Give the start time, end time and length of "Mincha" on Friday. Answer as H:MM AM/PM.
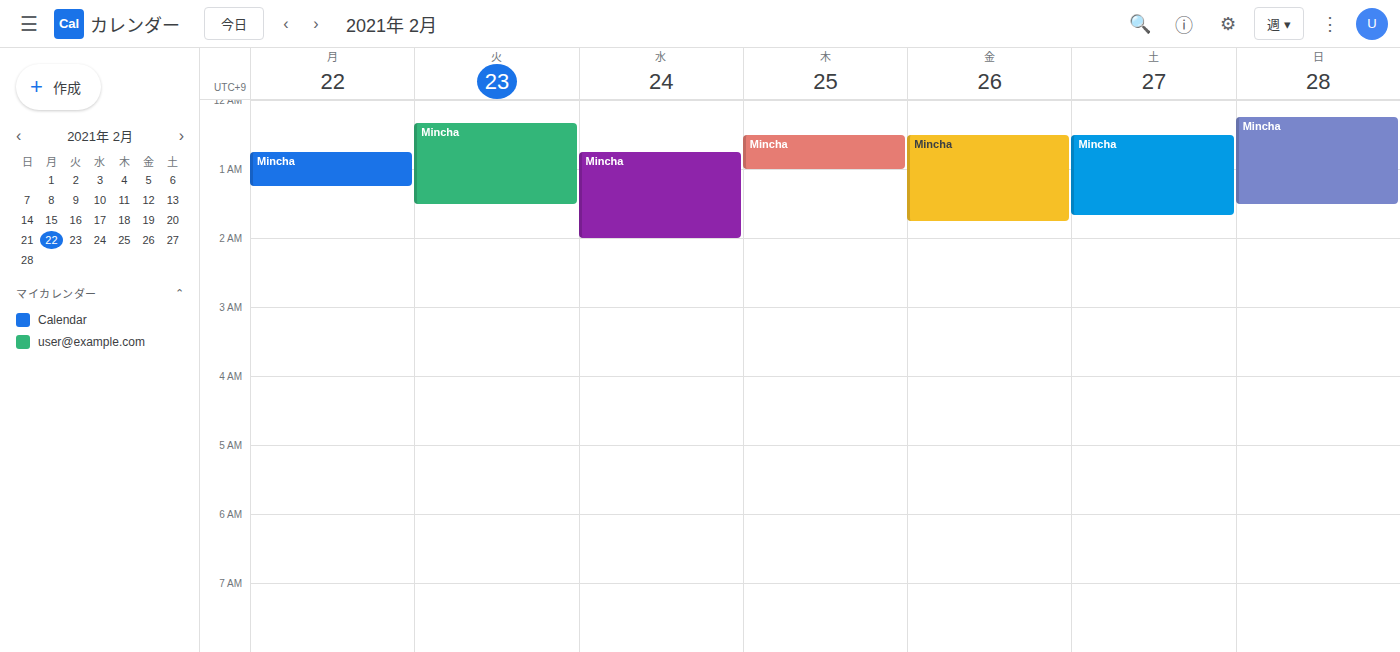
12:30 AM to 1:45 AM, 1 hour 15 minutes